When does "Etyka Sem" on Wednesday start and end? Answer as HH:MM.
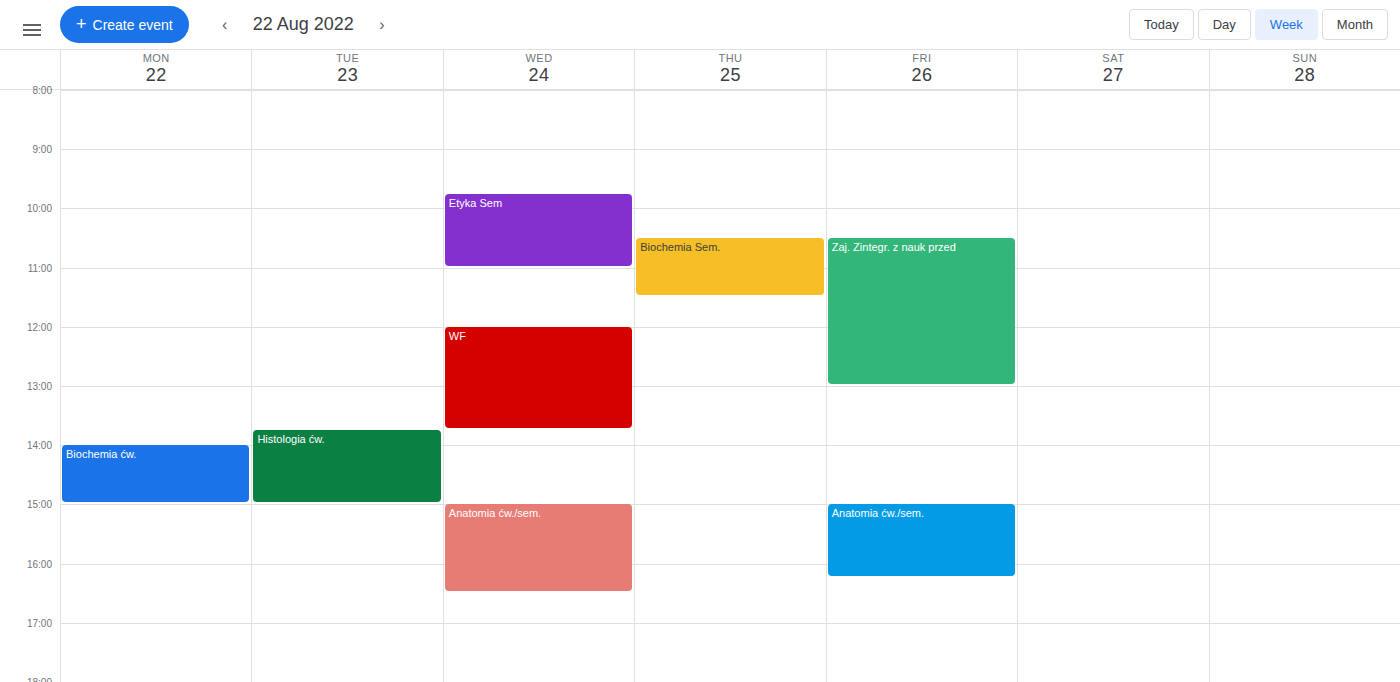
09:45 to 11:00